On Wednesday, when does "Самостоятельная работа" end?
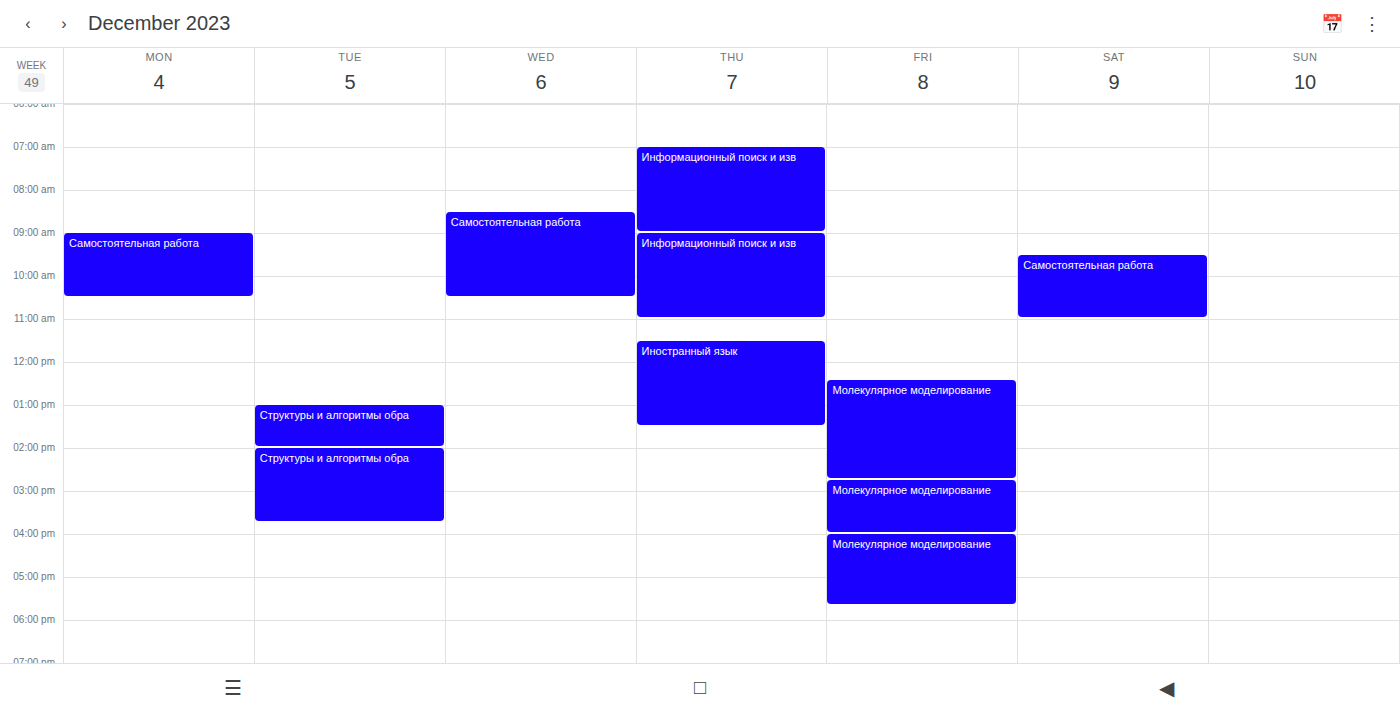
10:30 AM